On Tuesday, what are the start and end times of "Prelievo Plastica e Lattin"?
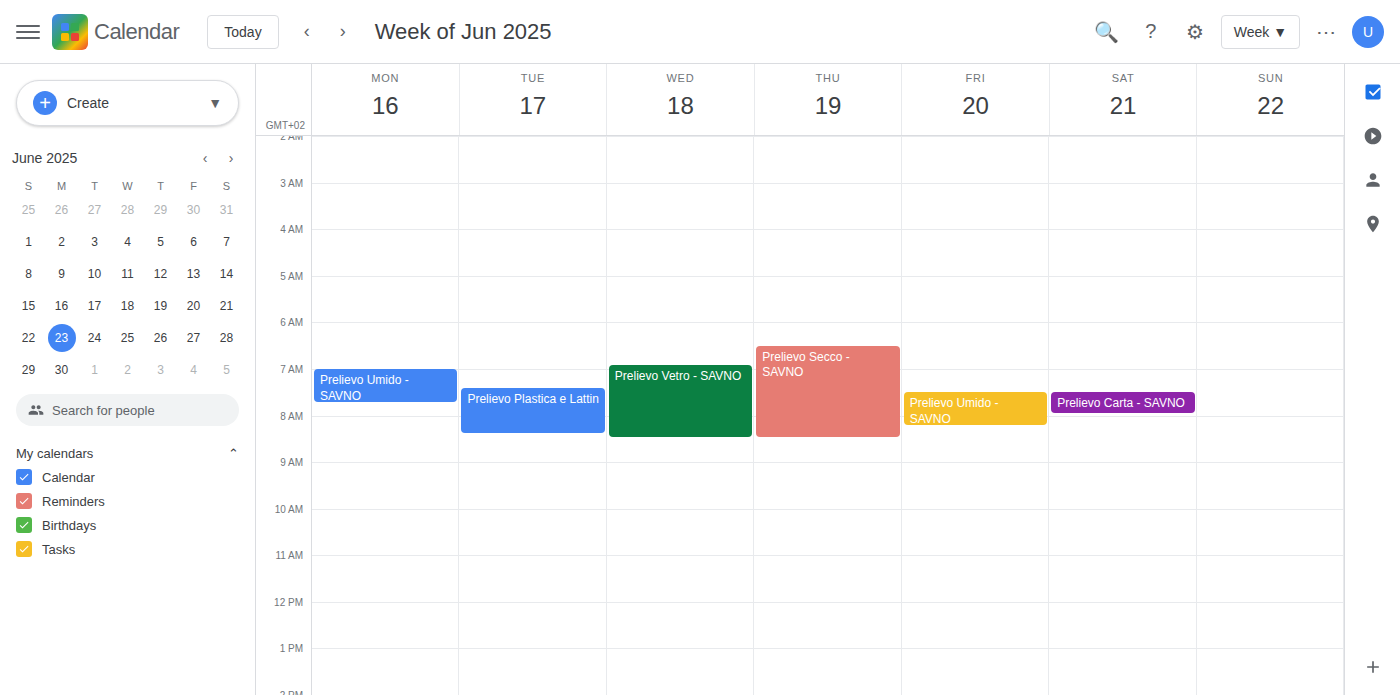
07:25 to 08:25